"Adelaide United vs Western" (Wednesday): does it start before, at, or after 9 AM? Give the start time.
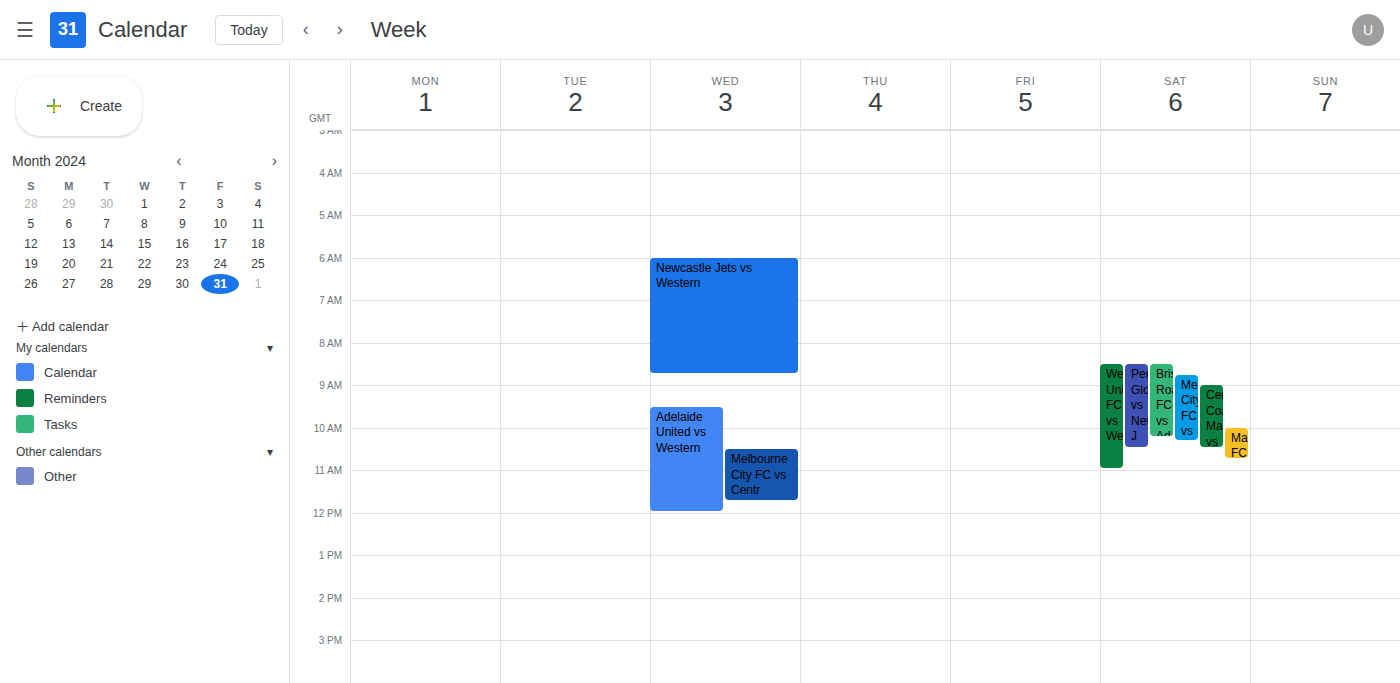
9:30 AM -- after 9 AM, 30 minutes below the 9 AM line.